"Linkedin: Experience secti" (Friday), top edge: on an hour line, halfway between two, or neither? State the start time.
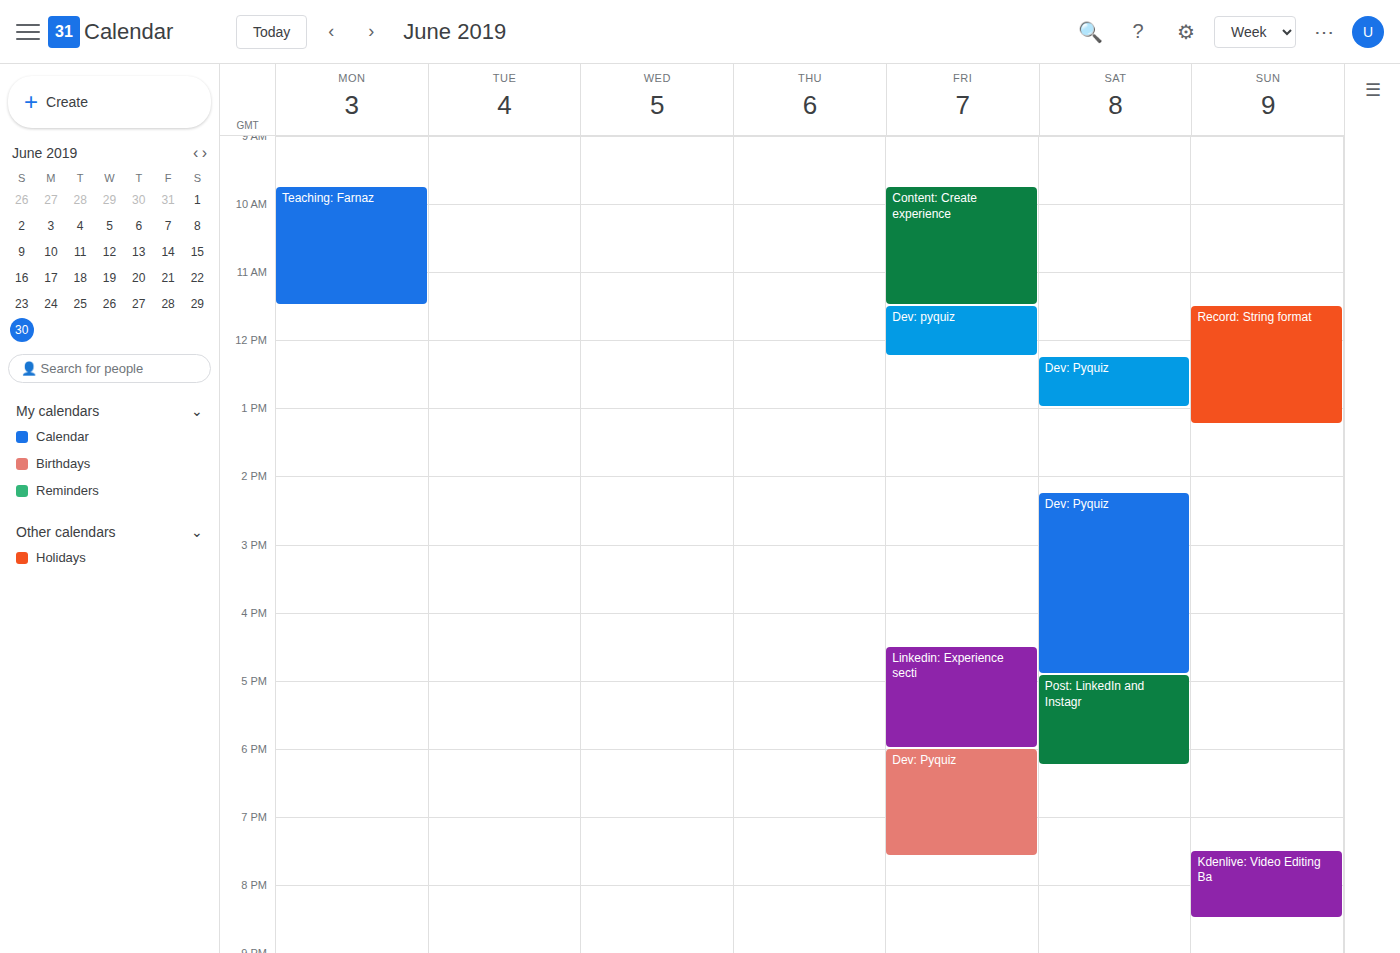
16:30 -- halfway between the 16:00 and 17:00 lines.